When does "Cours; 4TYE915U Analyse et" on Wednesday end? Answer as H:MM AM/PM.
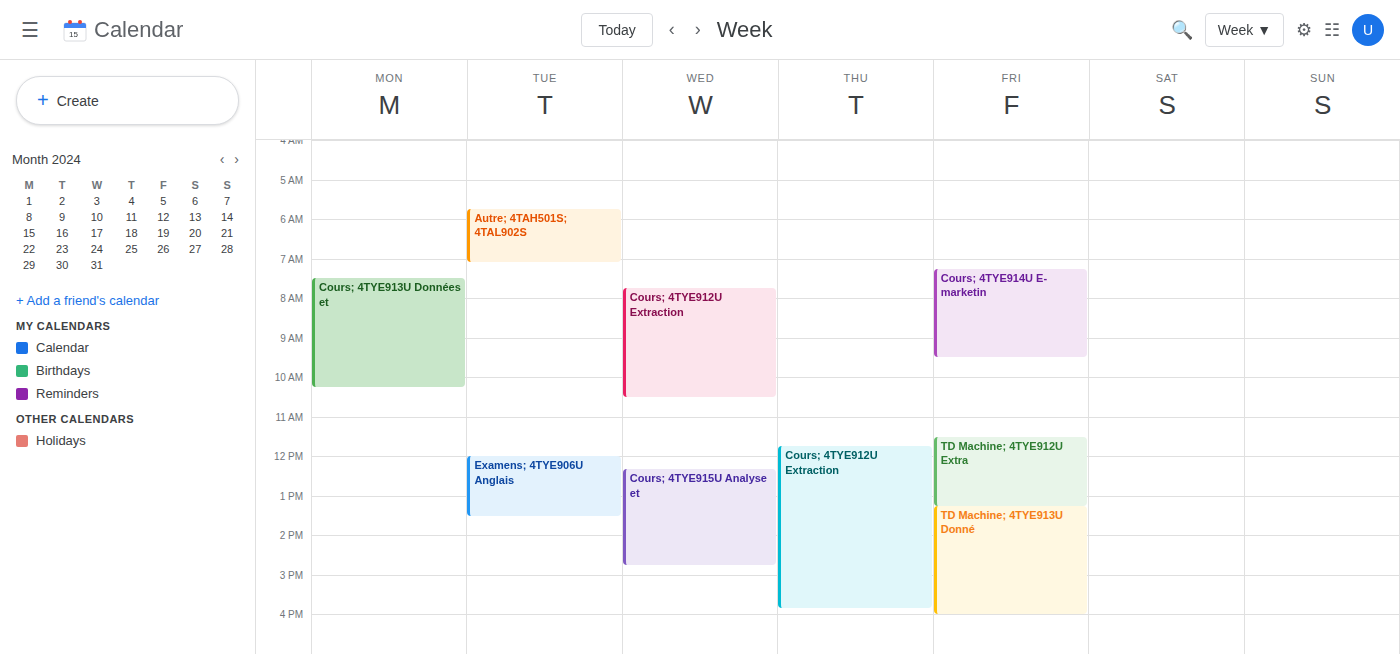
2:45 PM